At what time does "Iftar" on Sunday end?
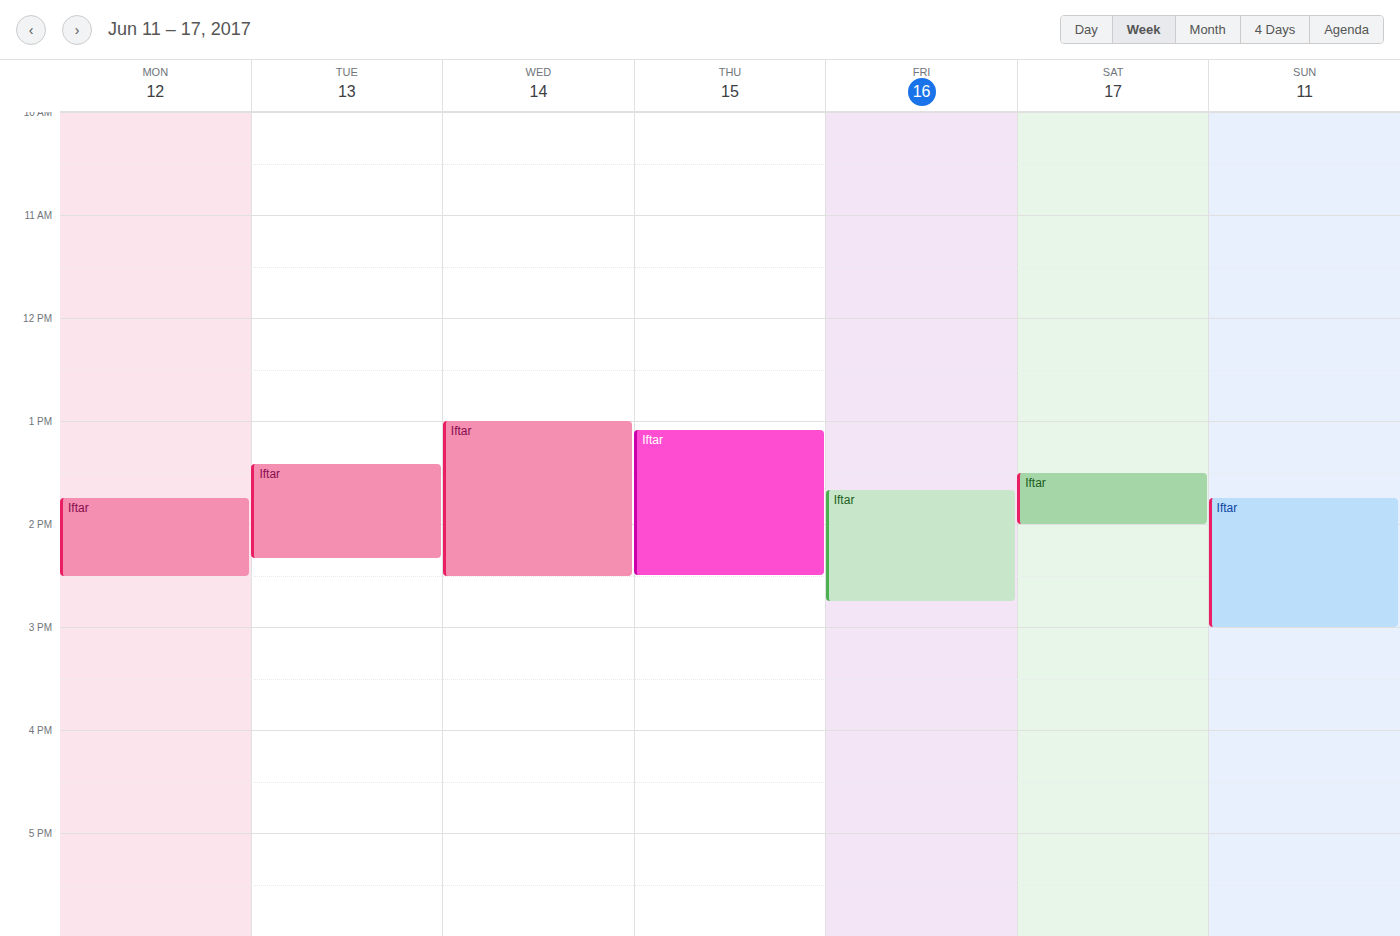
3:00 PM